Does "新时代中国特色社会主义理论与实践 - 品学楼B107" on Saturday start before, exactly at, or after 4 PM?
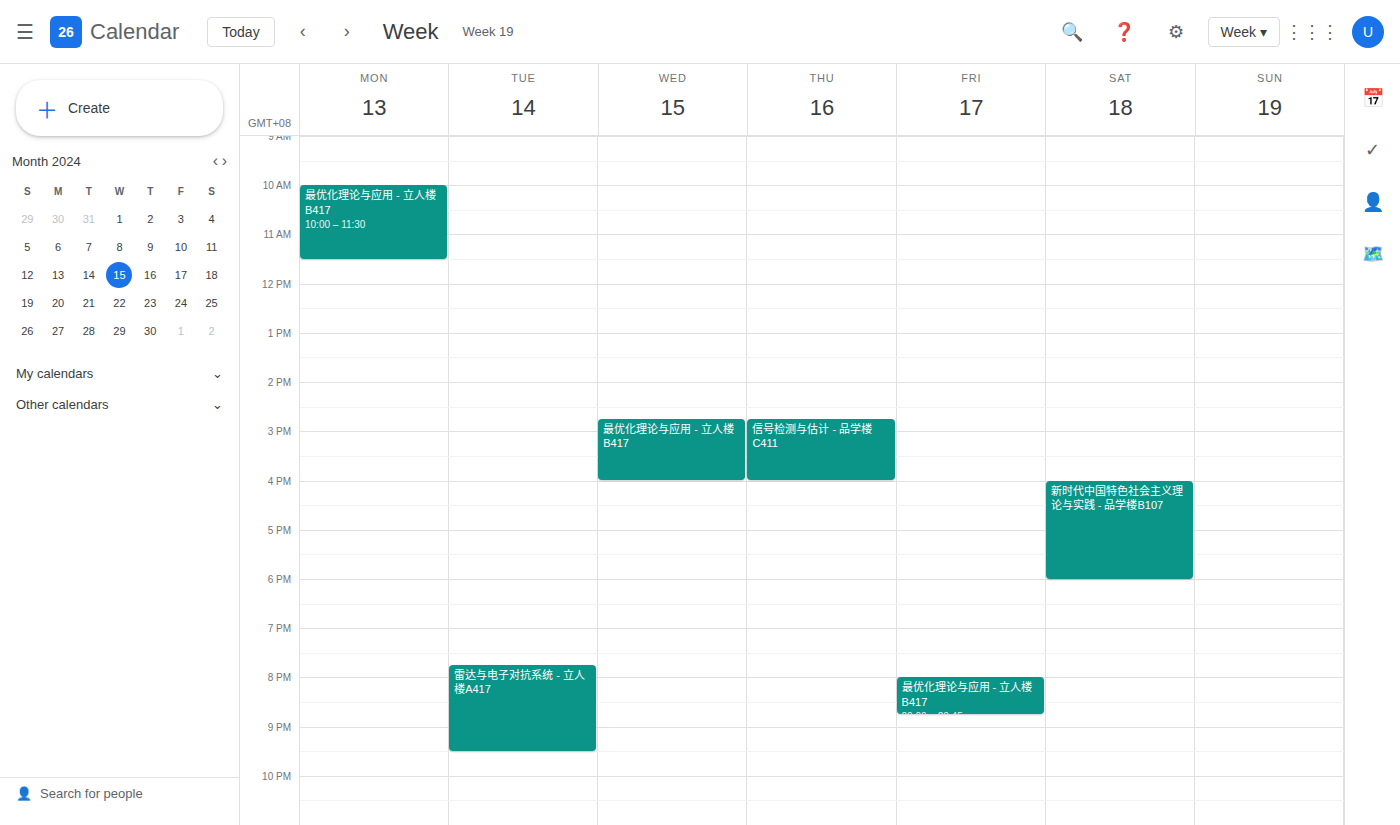
4:00 PM -- exactly at 4 PM, on the 4 PM line.